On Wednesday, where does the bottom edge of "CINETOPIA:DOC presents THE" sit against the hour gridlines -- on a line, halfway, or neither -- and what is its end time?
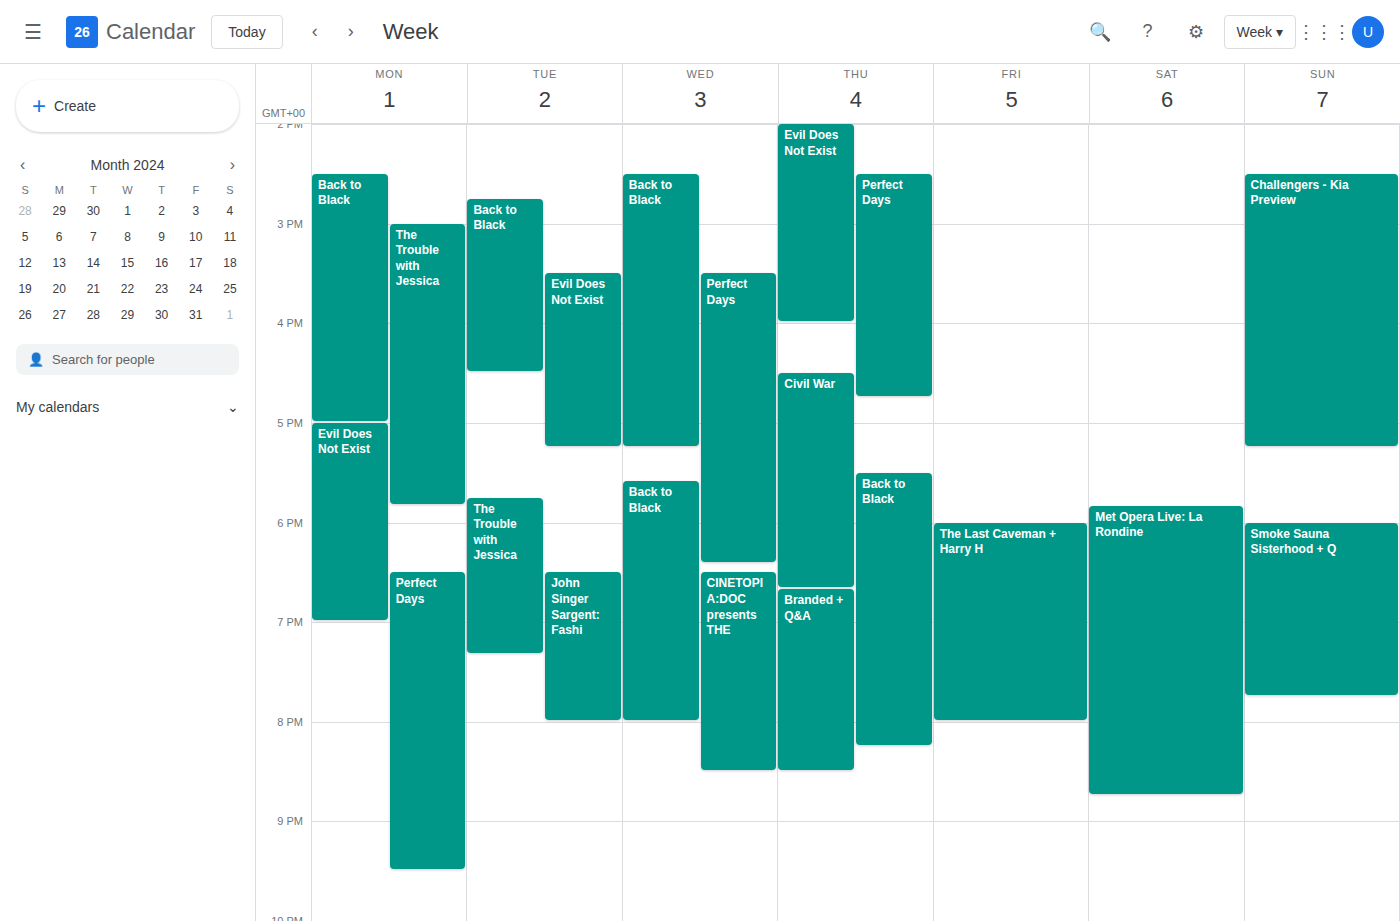
8:30 PM -- halfway between the 8 PM and 9 PM lines.